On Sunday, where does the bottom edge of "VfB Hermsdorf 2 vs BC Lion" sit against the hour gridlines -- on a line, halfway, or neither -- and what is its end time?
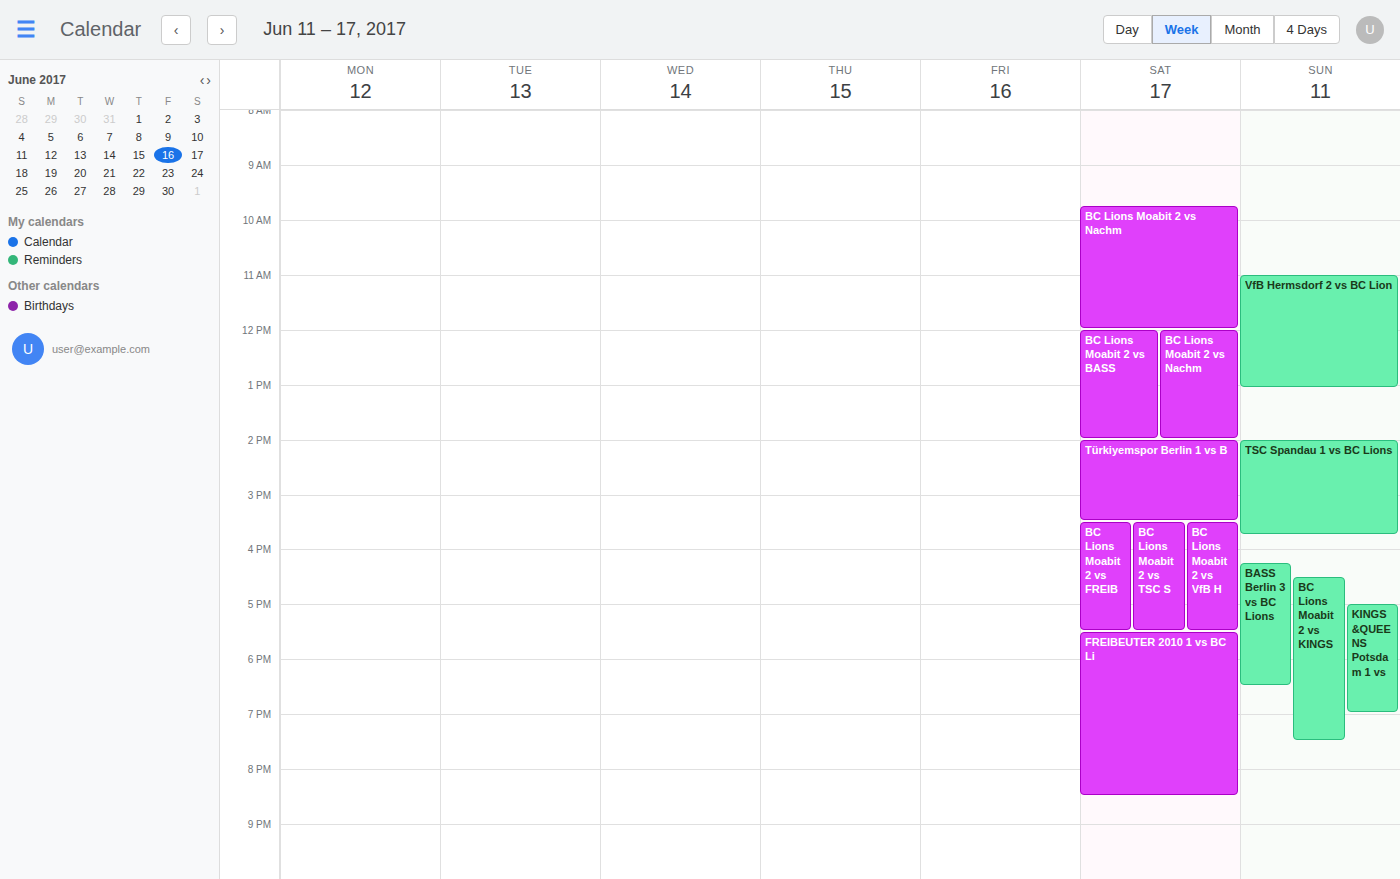
1:05 PM -- neither: 5 minutes below the 1 PM line and 55 minutes above the 2 PM line.